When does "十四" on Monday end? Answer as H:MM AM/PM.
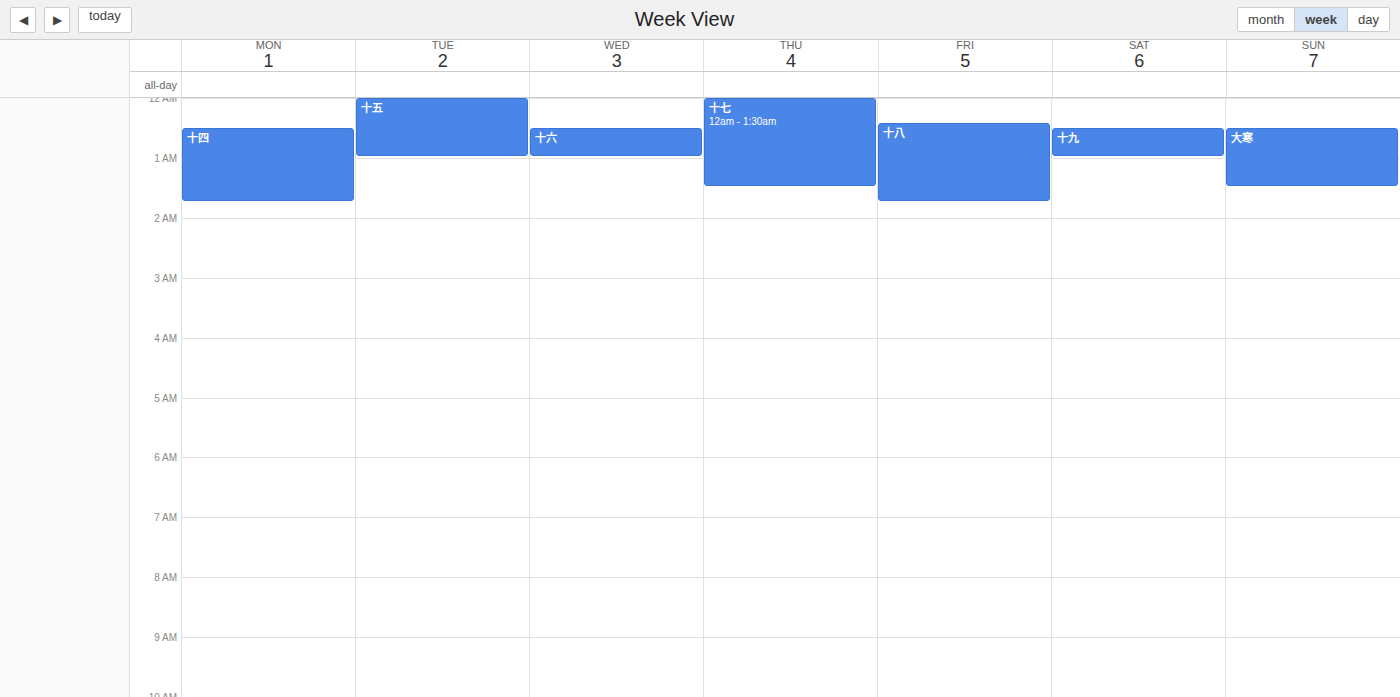
1:45 AM